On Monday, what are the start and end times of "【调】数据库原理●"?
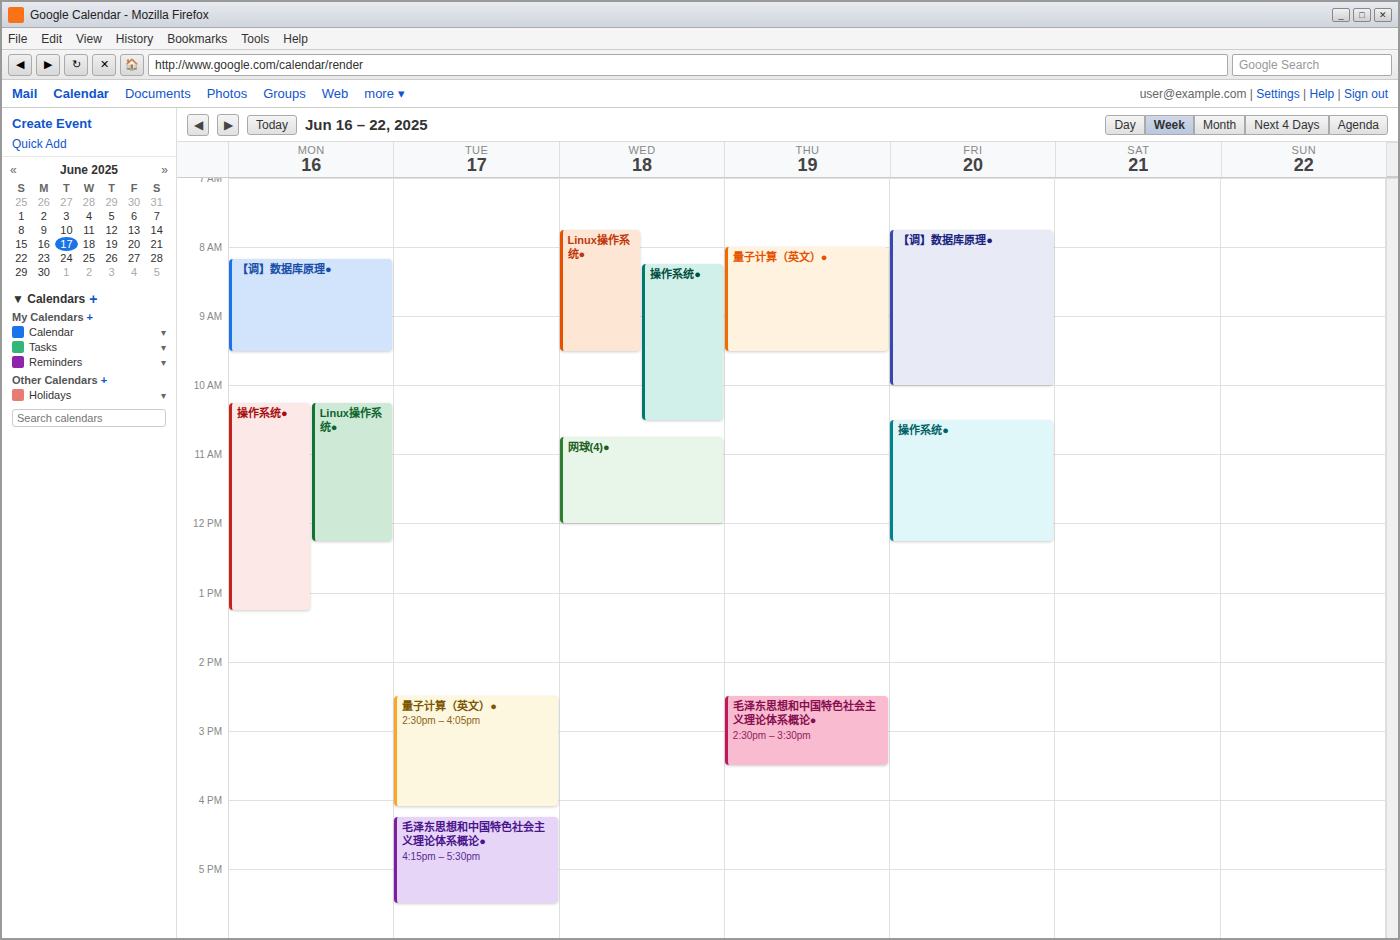
8:10 AM to 9:30 AM